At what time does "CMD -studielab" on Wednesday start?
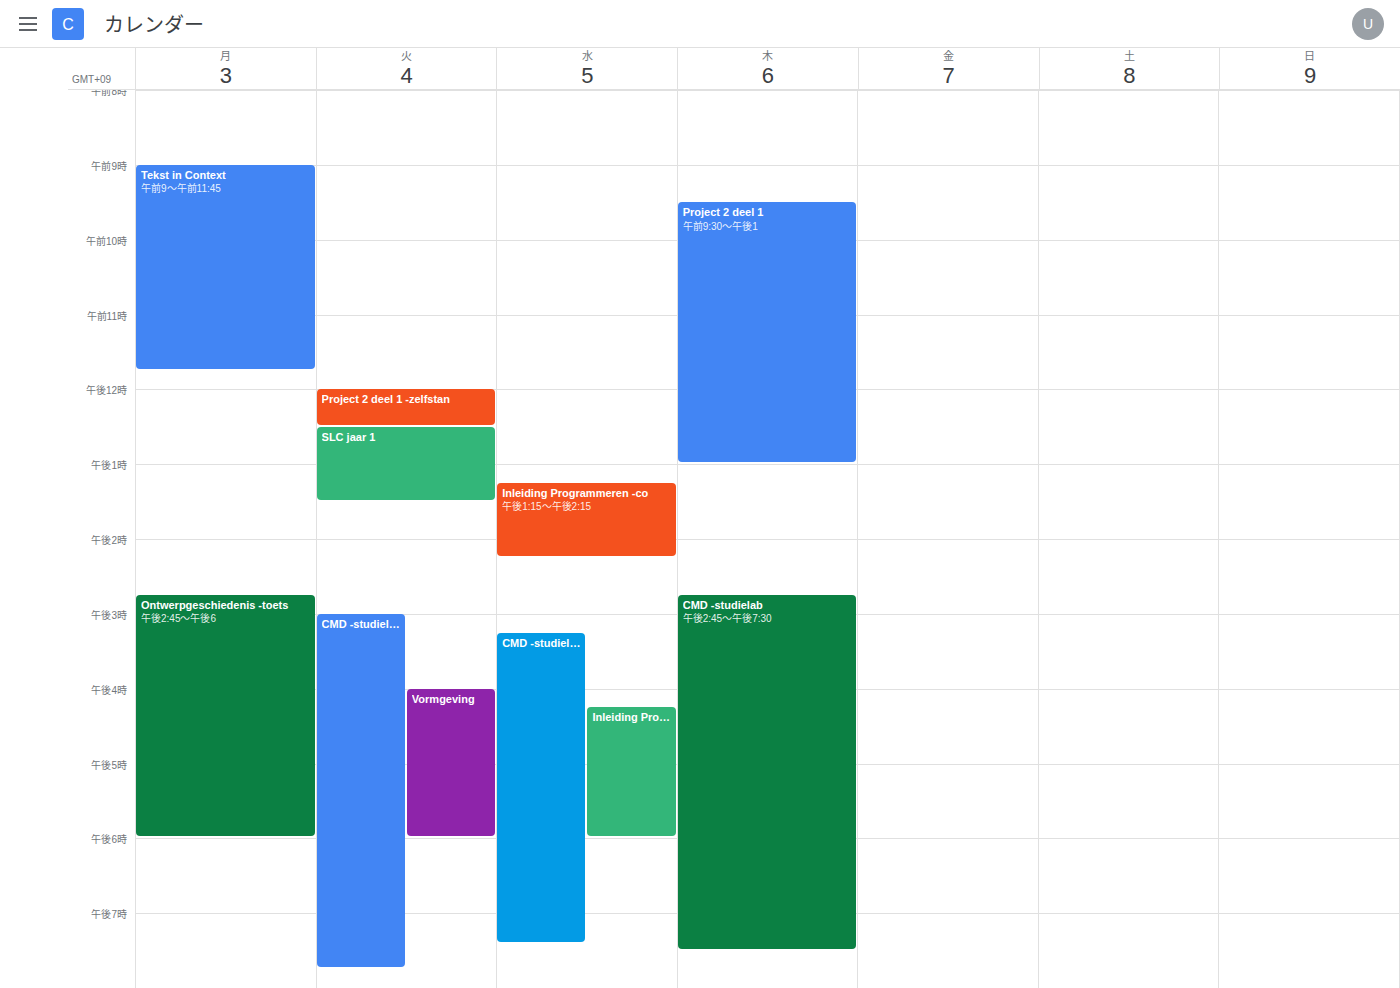
3:15 PM